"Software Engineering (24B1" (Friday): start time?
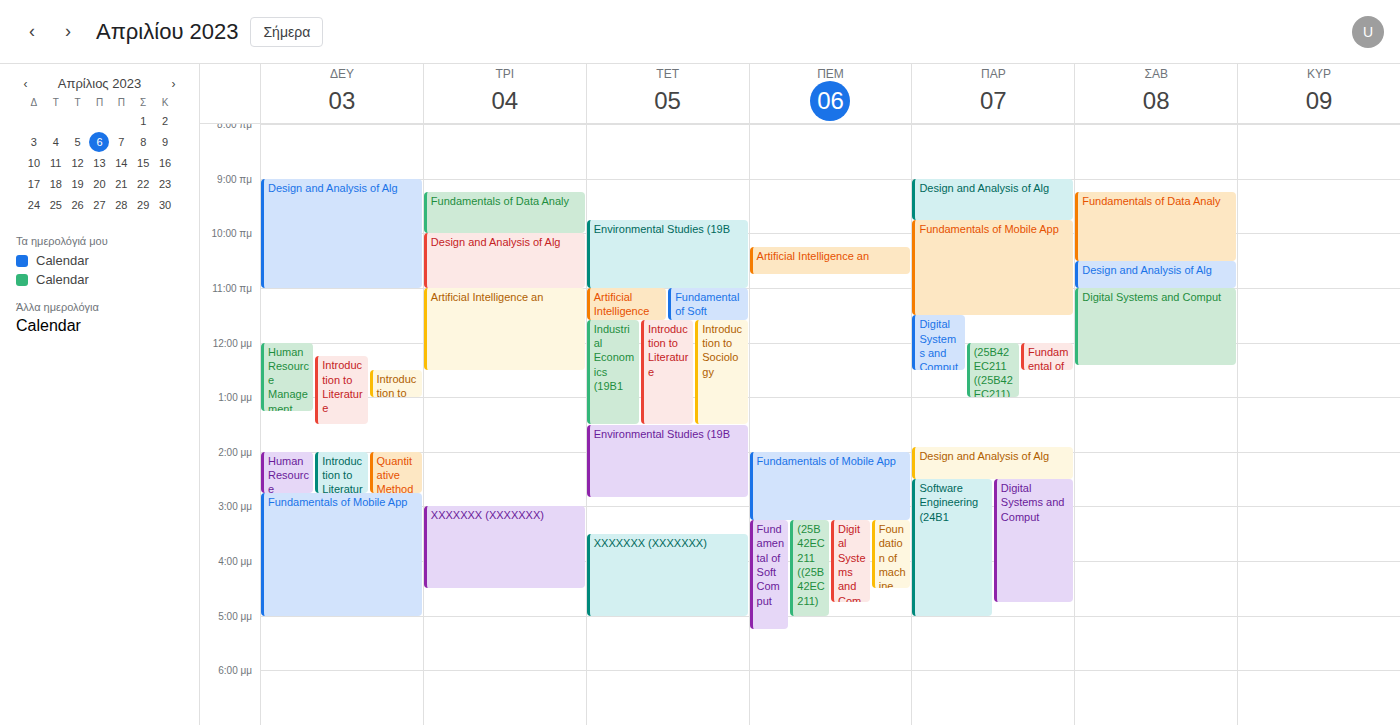
2:30 PM